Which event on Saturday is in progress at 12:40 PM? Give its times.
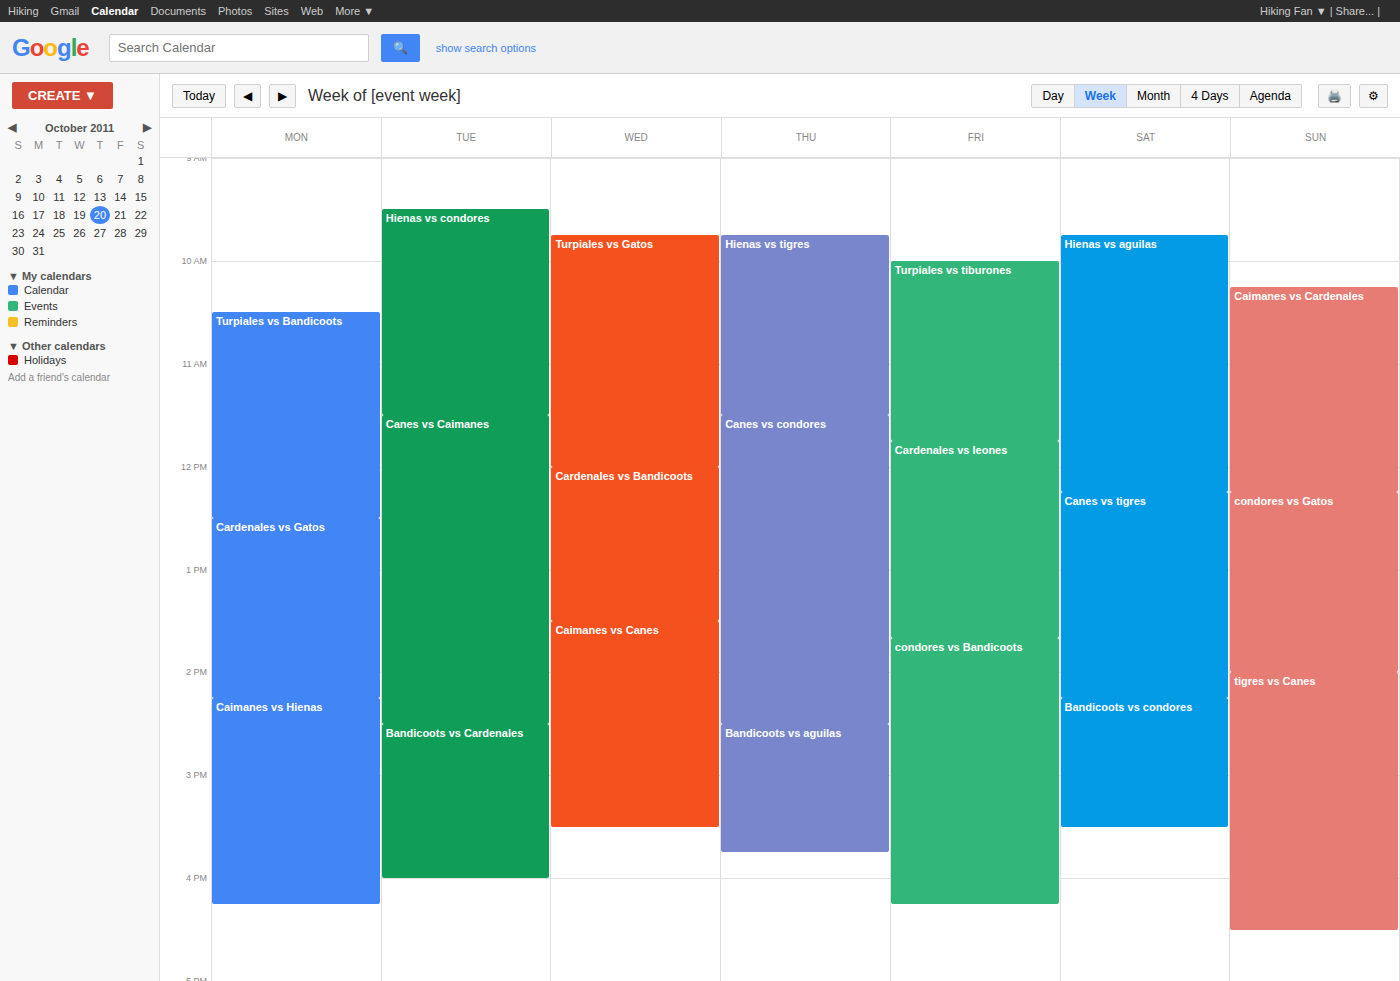
"Canes vs tigres", 12:15 PM to 2:15 PM